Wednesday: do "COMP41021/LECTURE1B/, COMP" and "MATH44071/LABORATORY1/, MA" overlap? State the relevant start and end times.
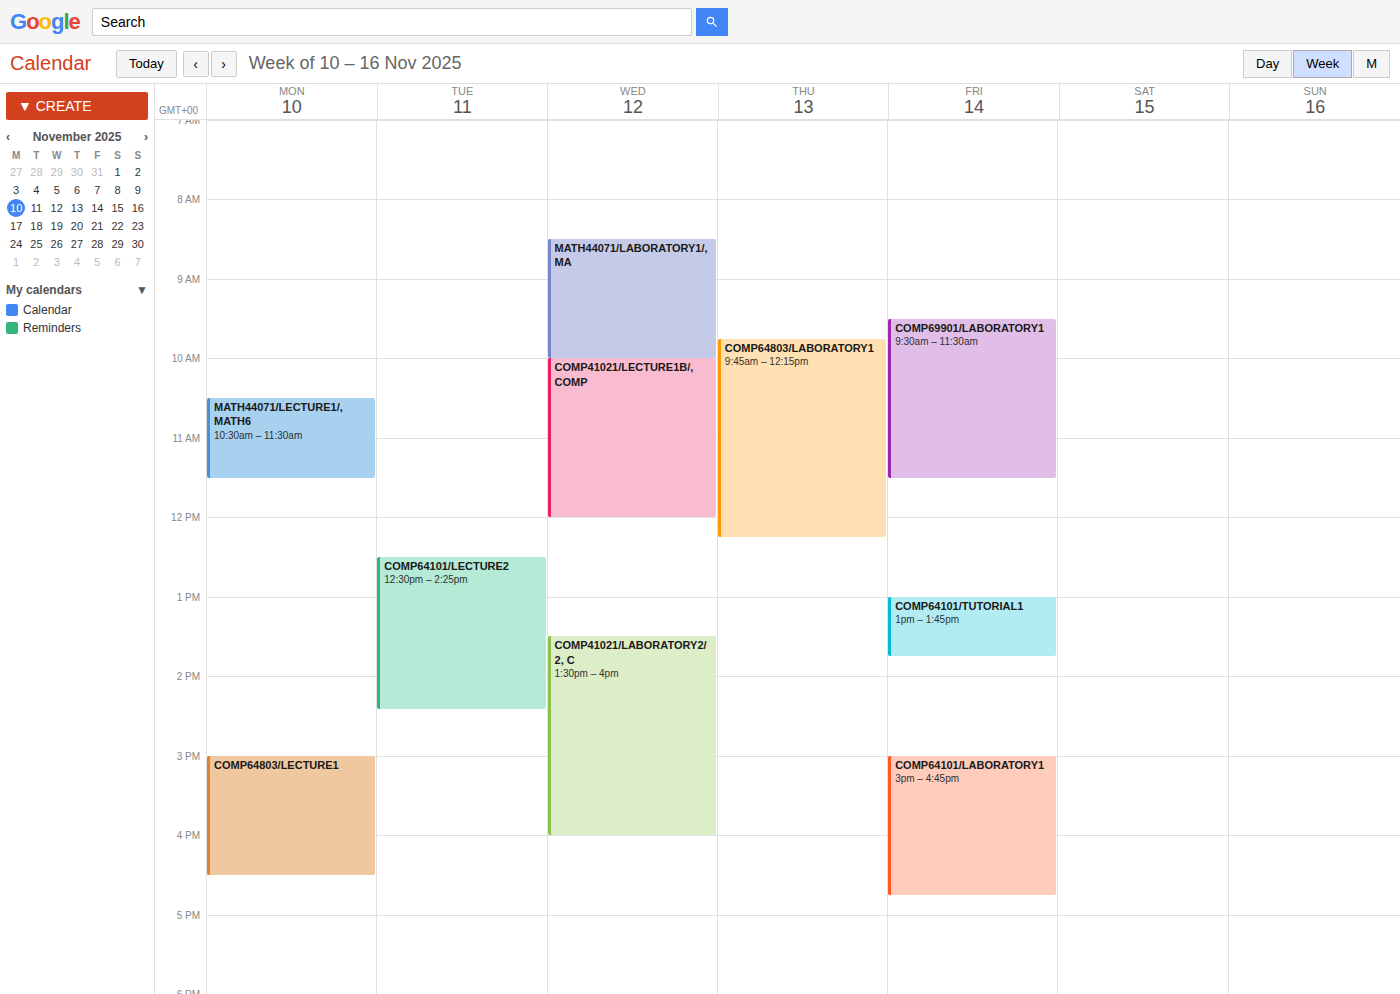
"MATH44071/LABORATORY1/, MA" ends at 10:00 AM, exactly when "COMP41021/LECTURE1B/, COMP" starts -- they touch but do not overlap.